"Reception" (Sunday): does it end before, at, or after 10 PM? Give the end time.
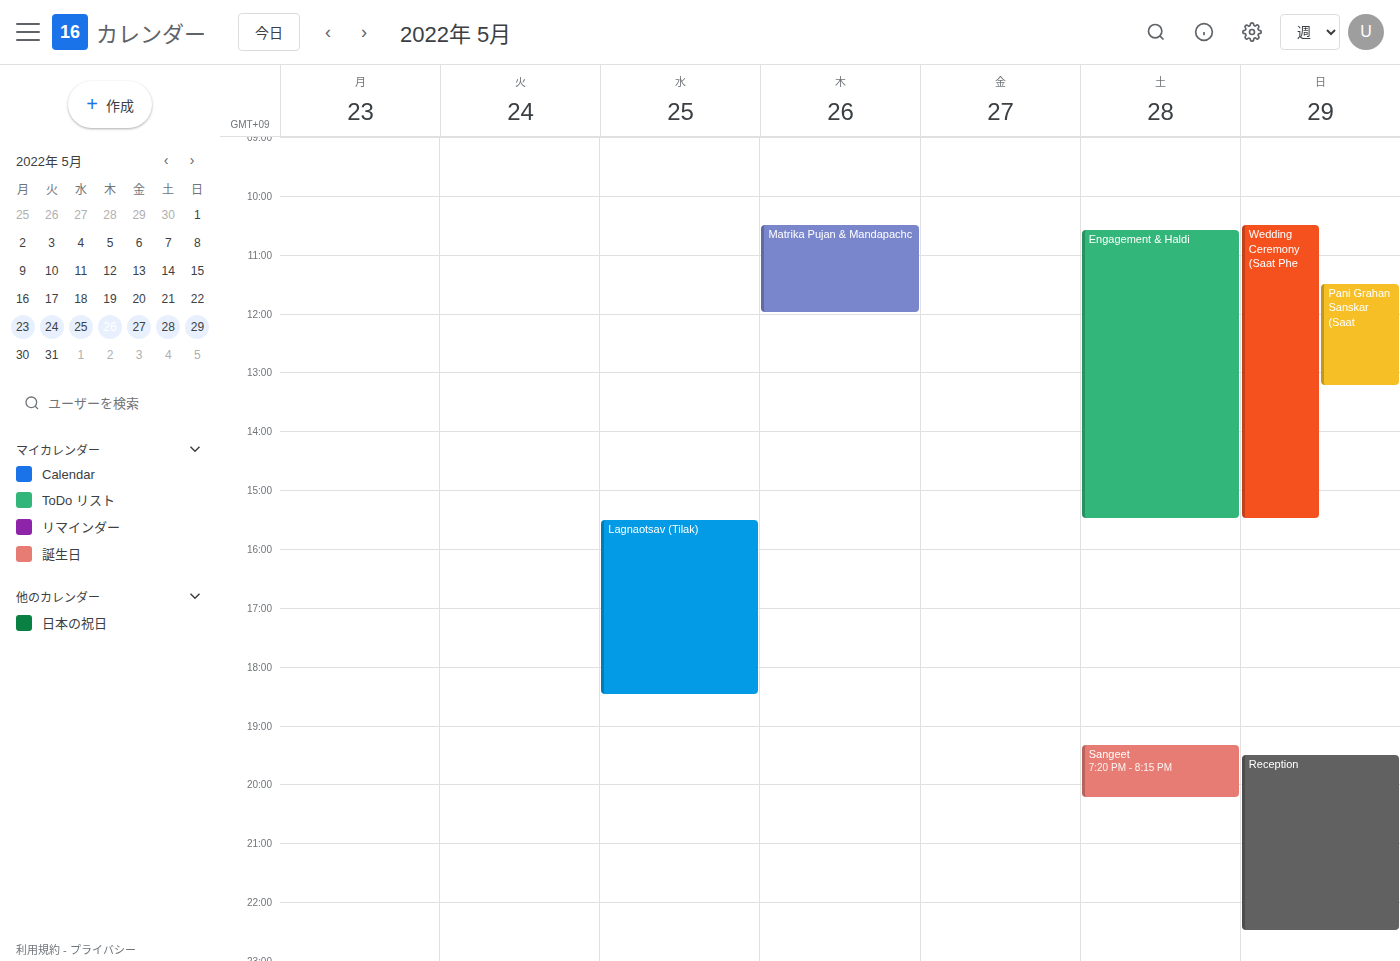
10:30 PM -- after 10 PM, 30 minutes below the 10 PM line.